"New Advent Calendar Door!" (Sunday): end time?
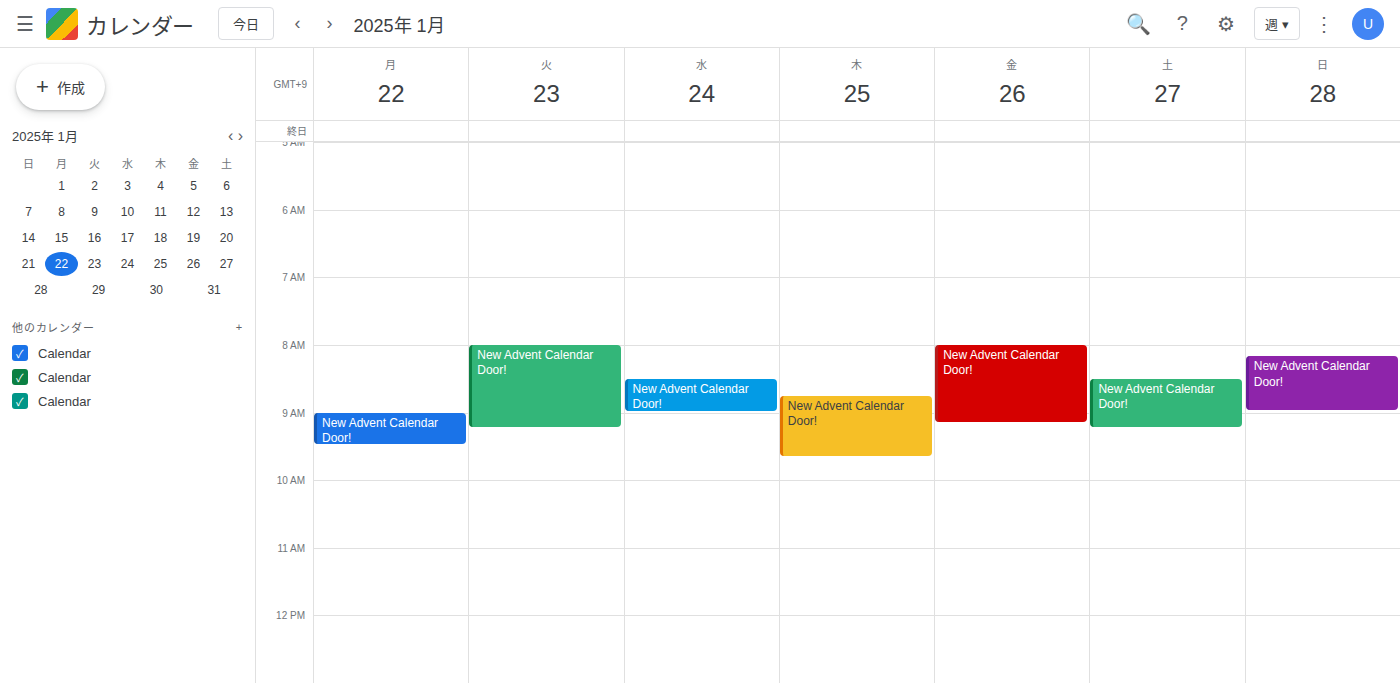
9:00 AM